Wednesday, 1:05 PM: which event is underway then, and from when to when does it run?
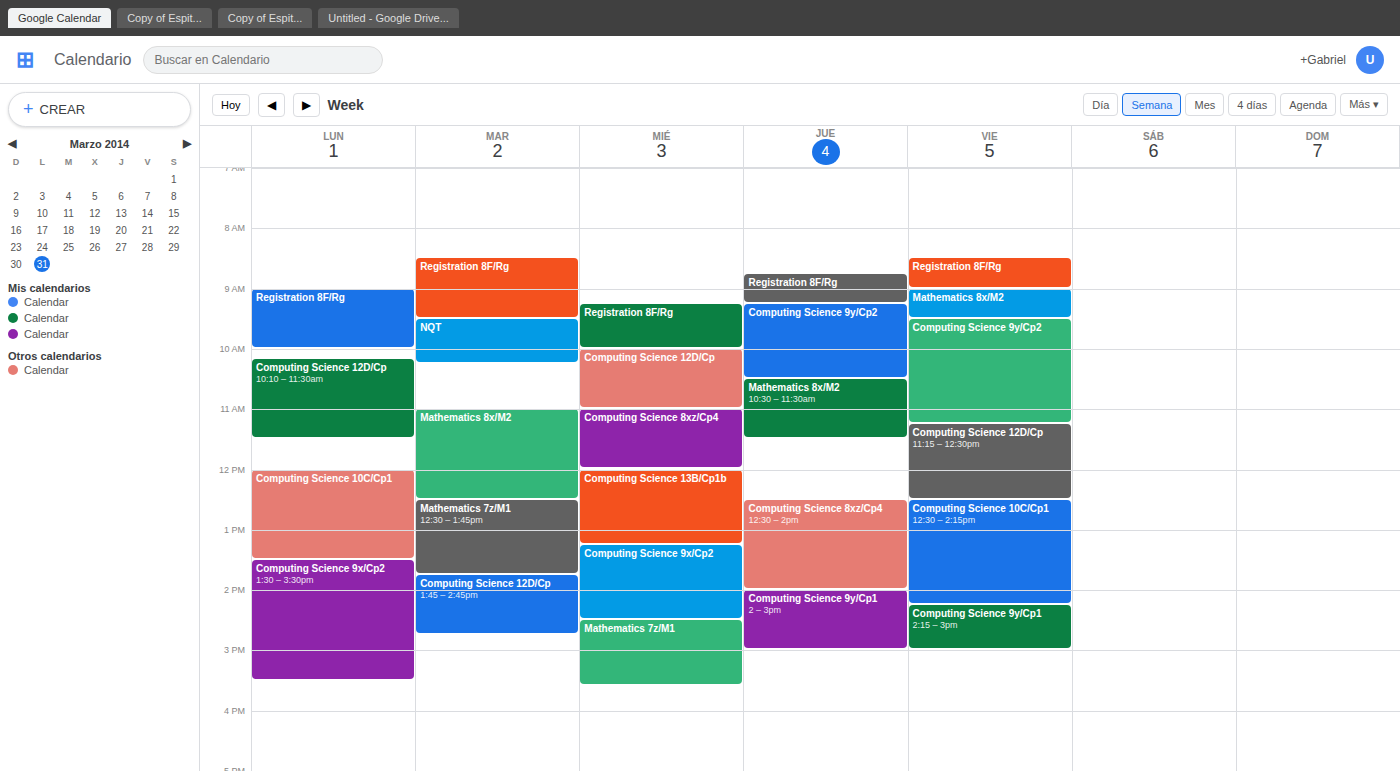
"Computing Science 13B/Cp1b", 12:00 PM to 1:15 PM